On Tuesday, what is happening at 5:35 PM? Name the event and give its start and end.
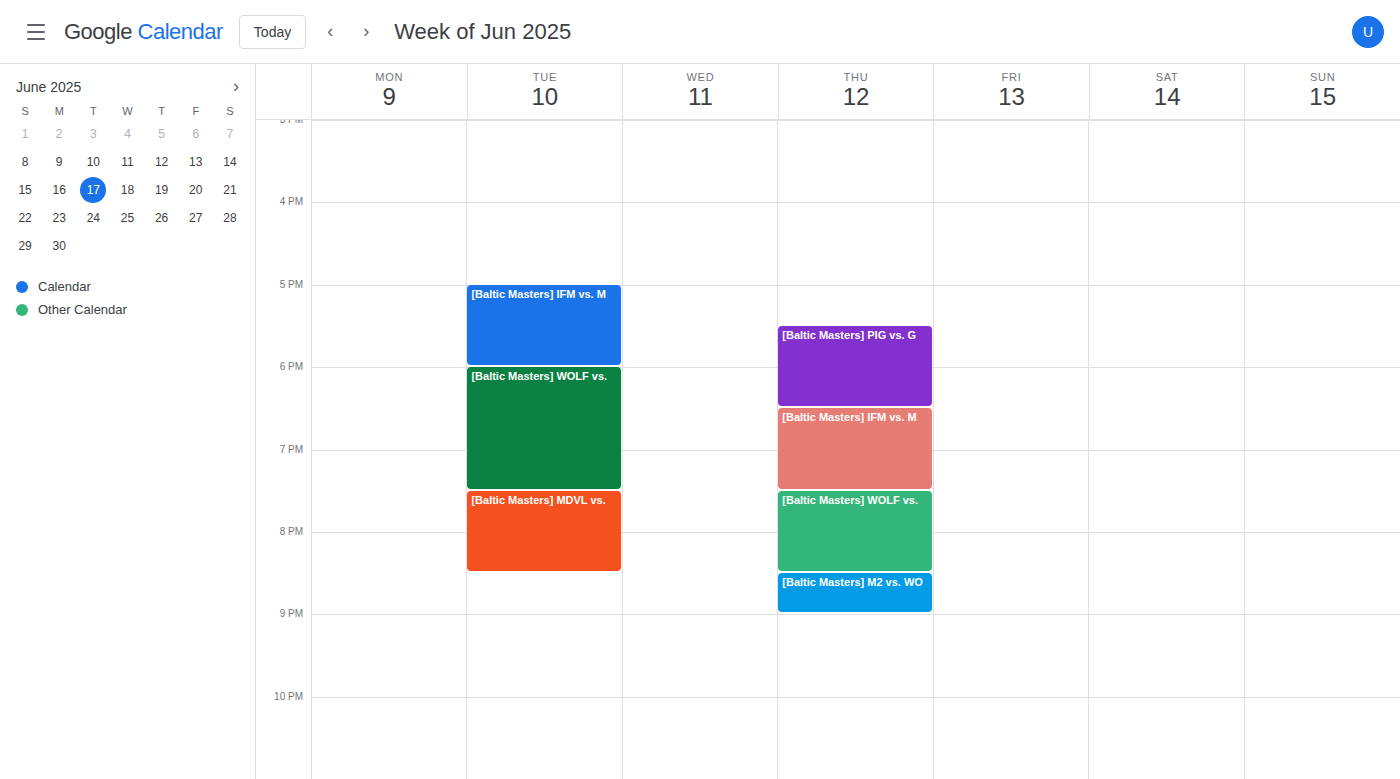
"[Baltic Masters] IFM vs. M", 5:00 PM to 6:00 PM